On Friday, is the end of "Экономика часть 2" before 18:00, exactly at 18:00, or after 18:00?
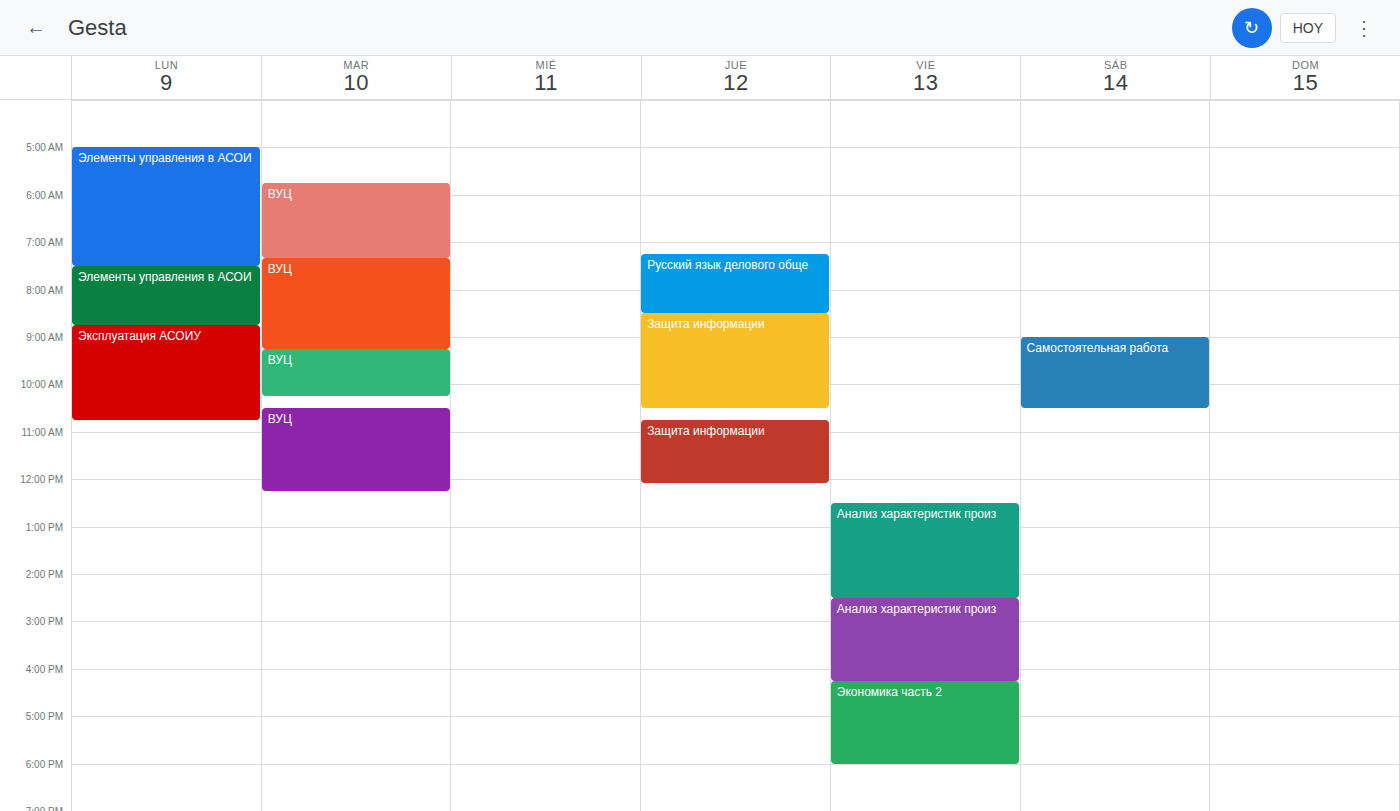
18:00 -- exactly at 18:00, on the 18:00 line.